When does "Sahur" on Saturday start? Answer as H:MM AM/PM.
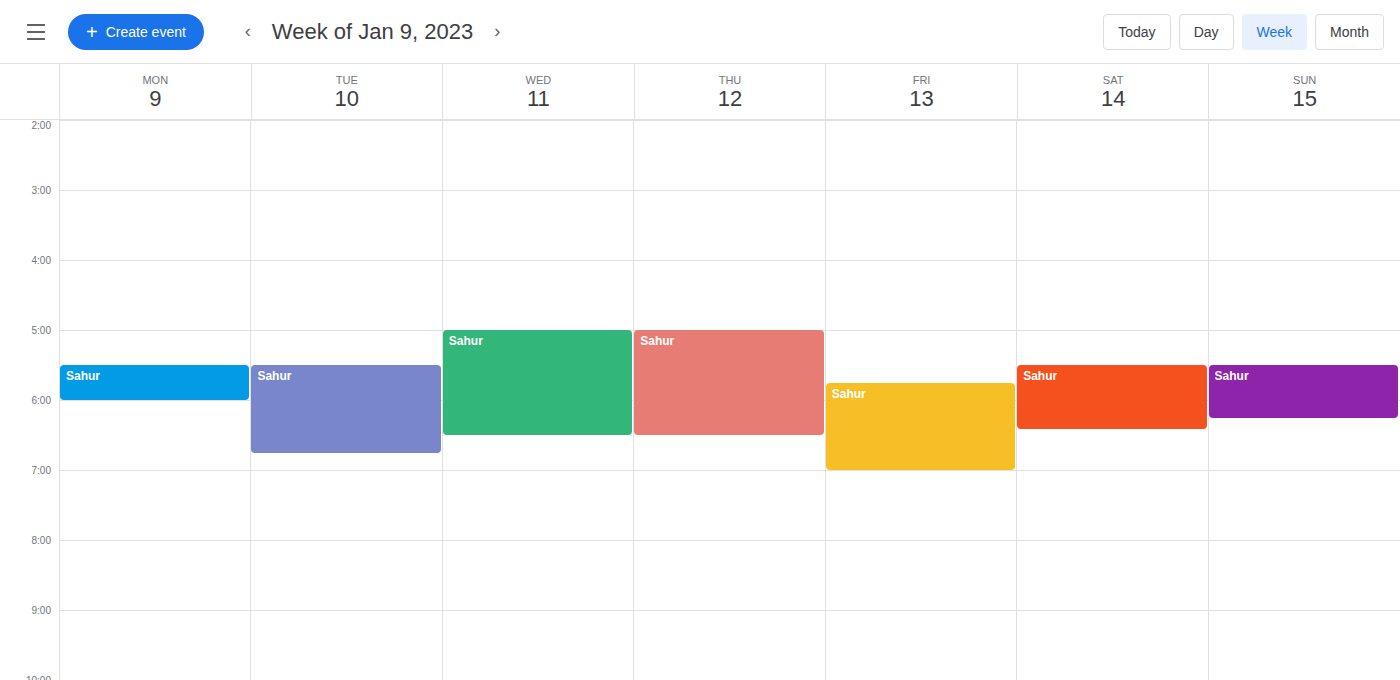
5:30 AM